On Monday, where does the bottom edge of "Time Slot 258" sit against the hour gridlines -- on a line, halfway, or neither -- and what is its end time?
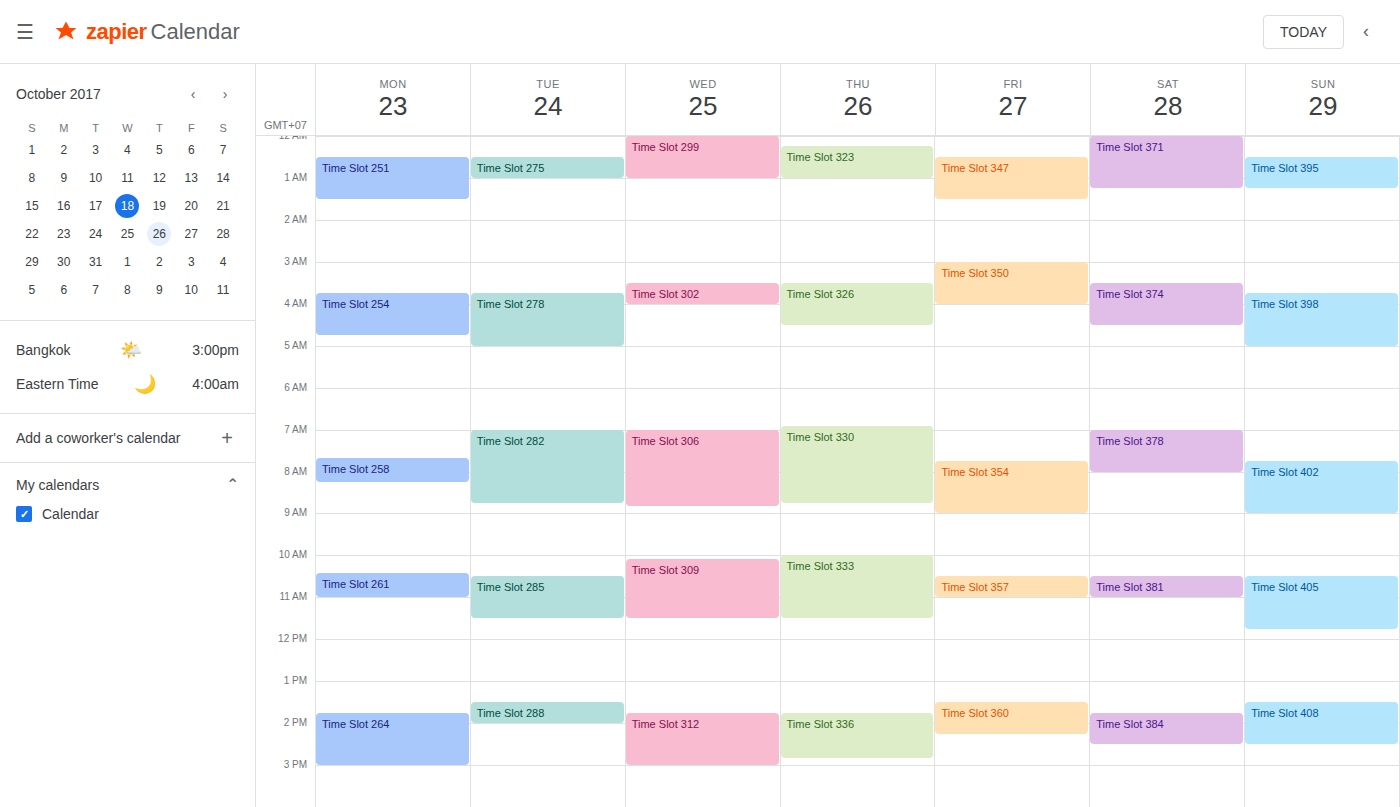
08:15 -- neither: a quarter of the way from the 08:00 line to the 09:00 line.